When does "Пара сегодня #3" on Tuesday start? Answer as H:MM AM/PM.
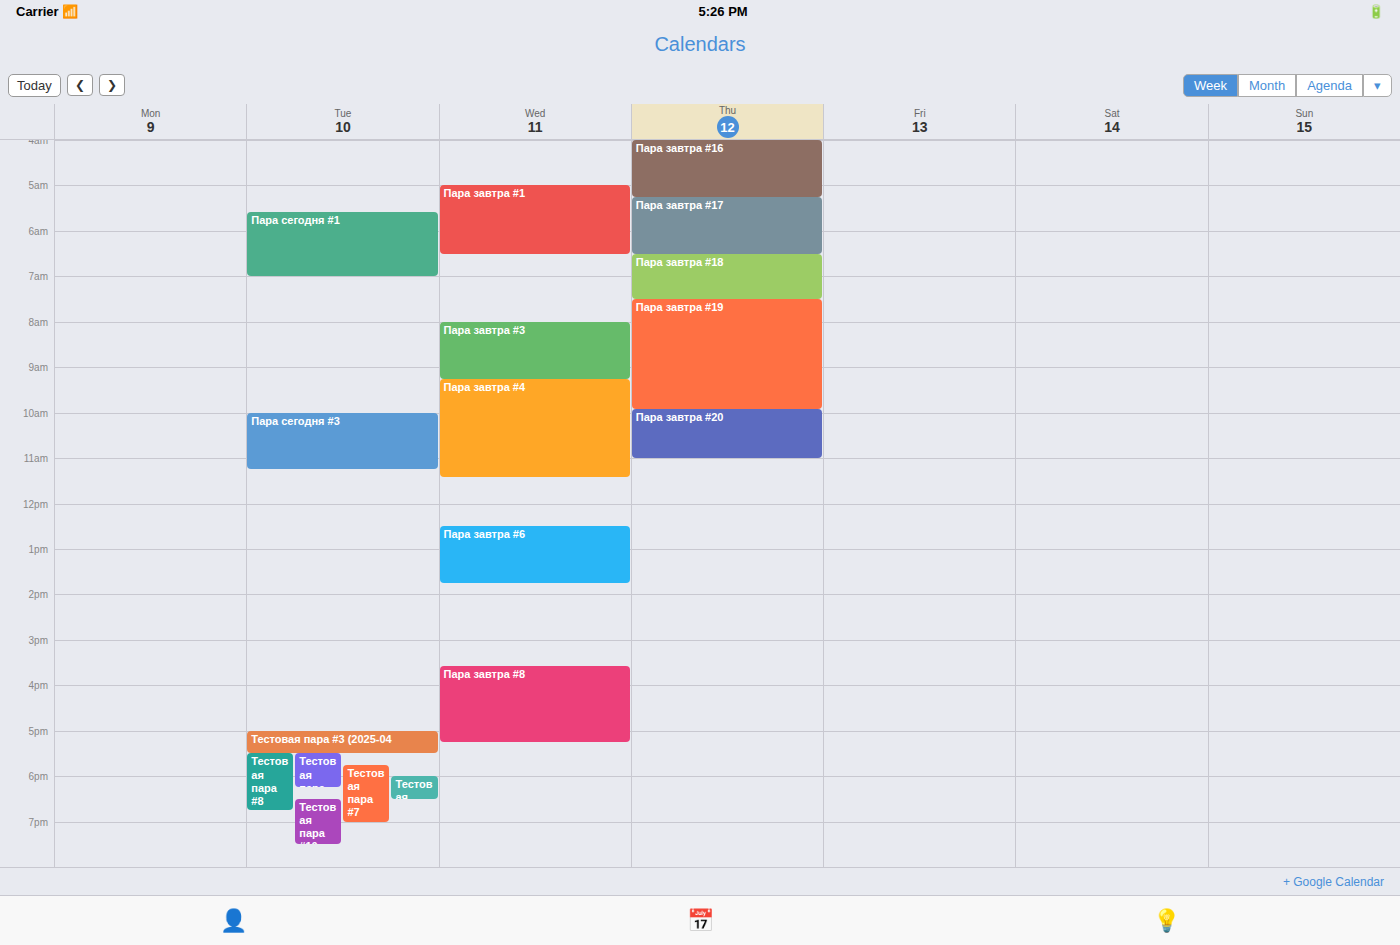
10:00 AM